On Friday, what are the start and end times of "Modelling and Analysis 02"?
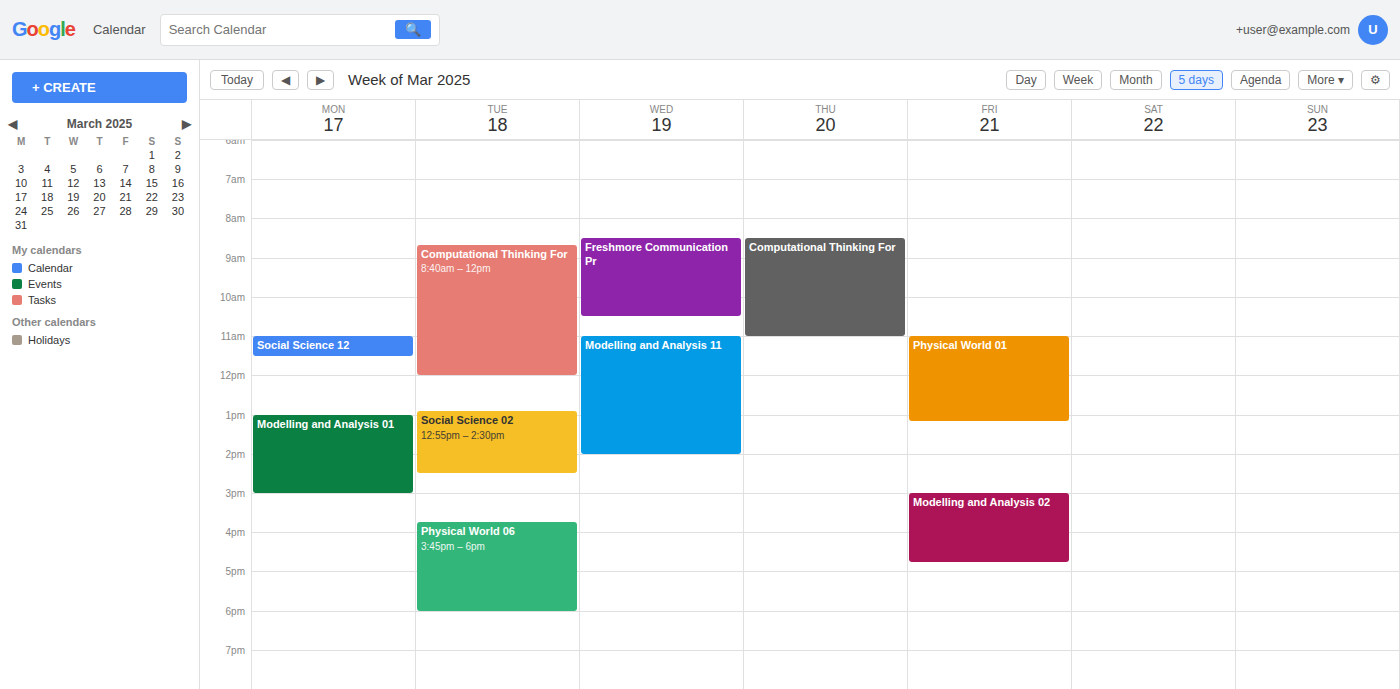
3:00 PM to 4:45 PM